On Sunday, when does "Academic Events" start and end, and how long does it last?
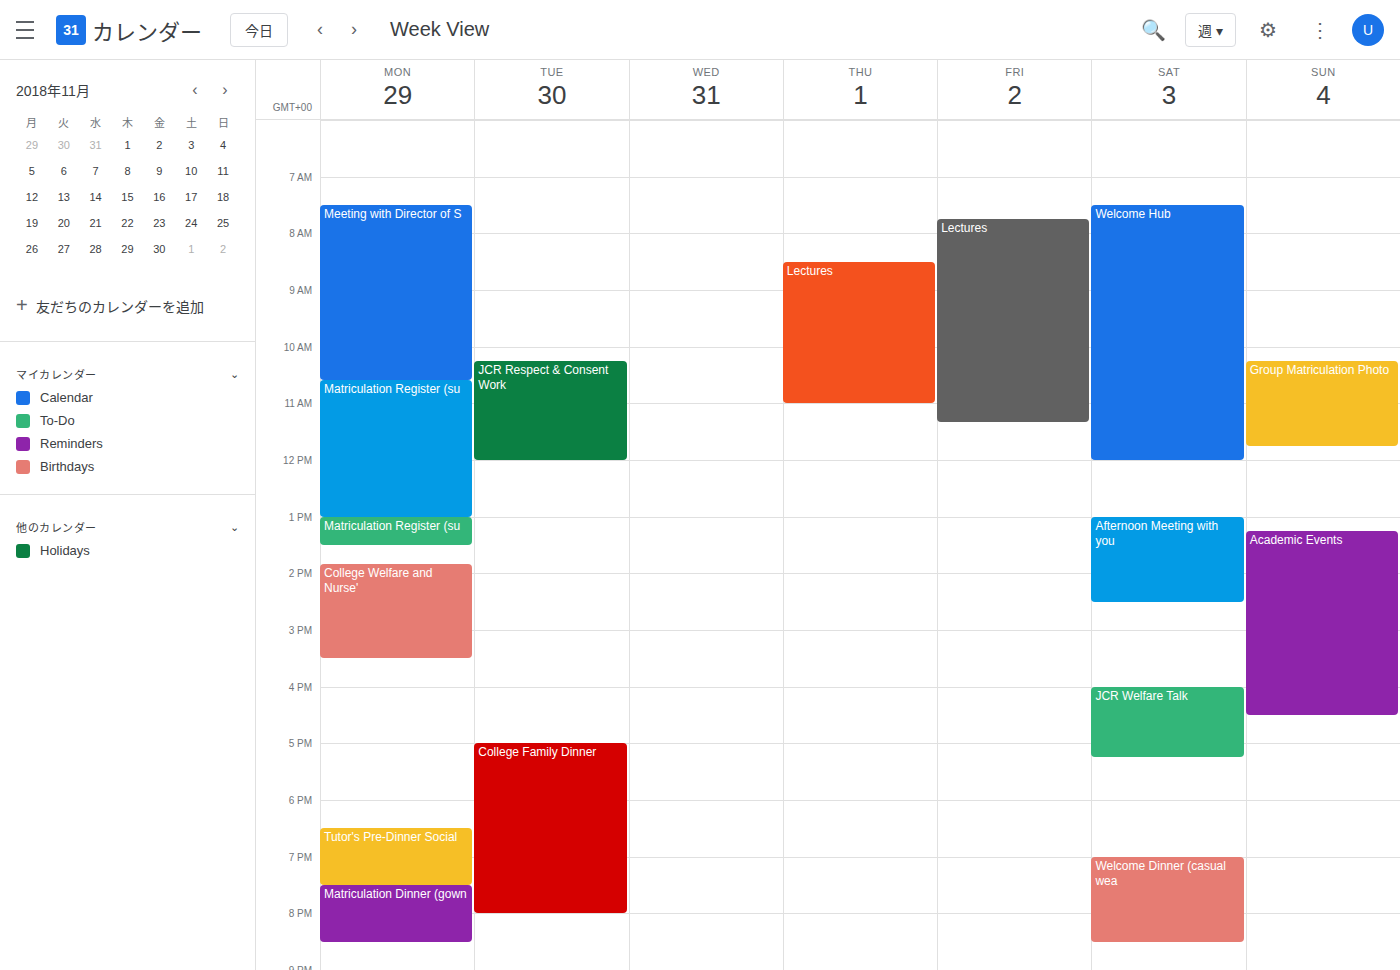
1:15 PM to 4:30 PM, 3 hours 15 minutes